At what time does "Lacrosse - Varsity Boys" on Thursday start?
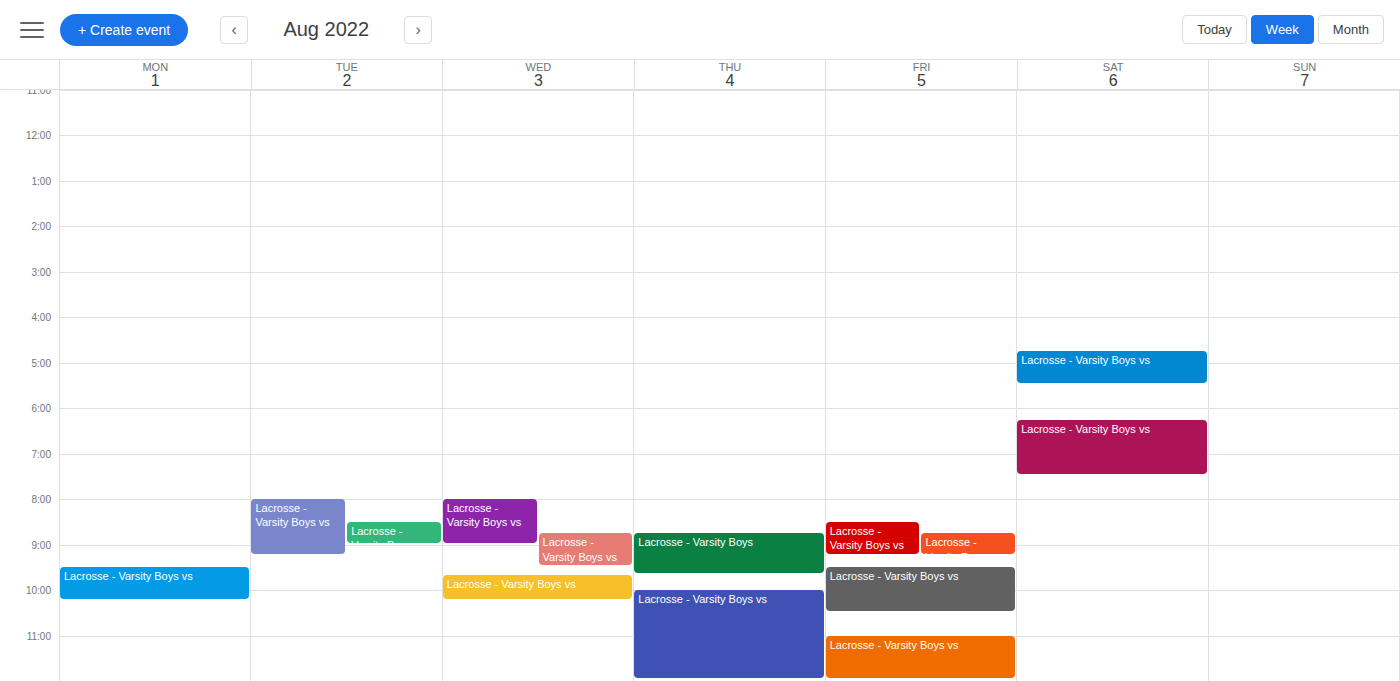
8:45 PM